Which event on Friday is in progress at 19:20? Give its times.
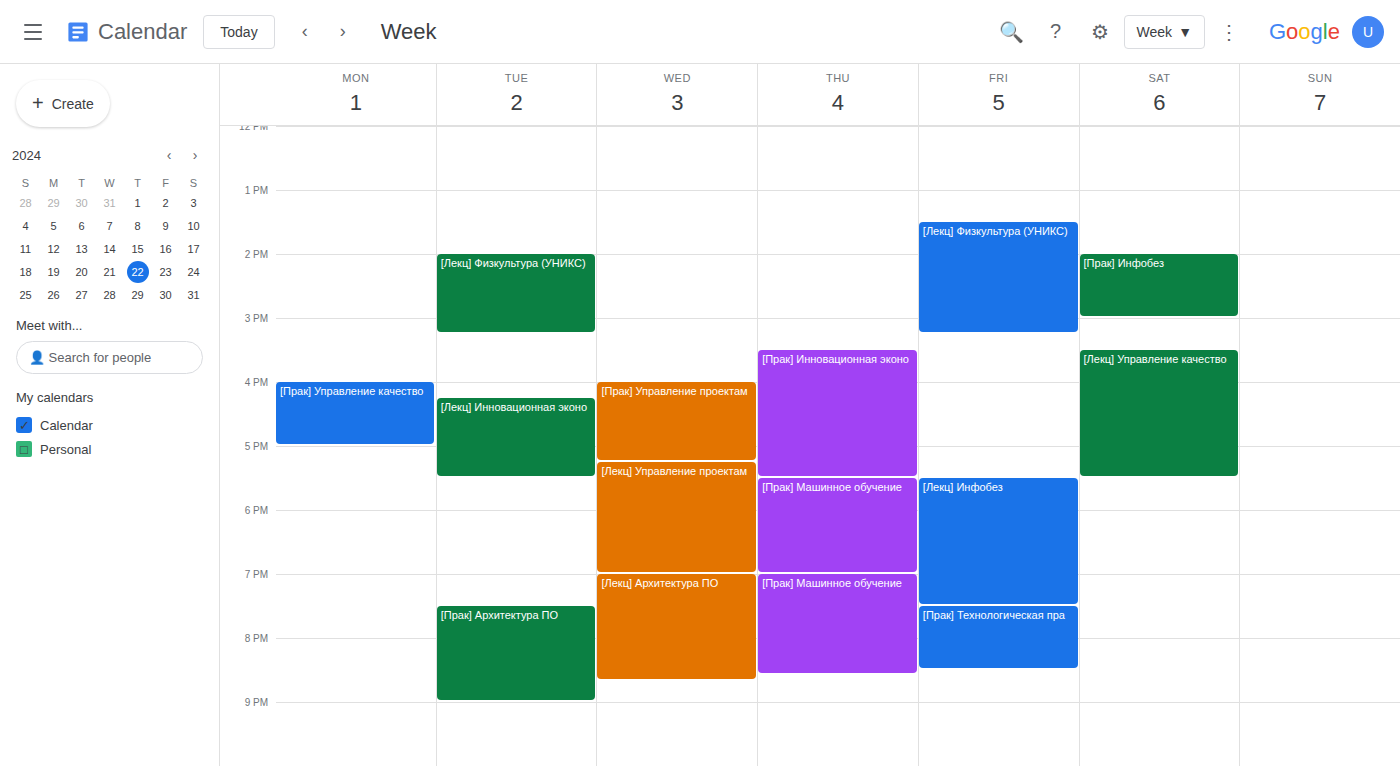
"[Лекц] Инфобез", 17:30 to 19:30